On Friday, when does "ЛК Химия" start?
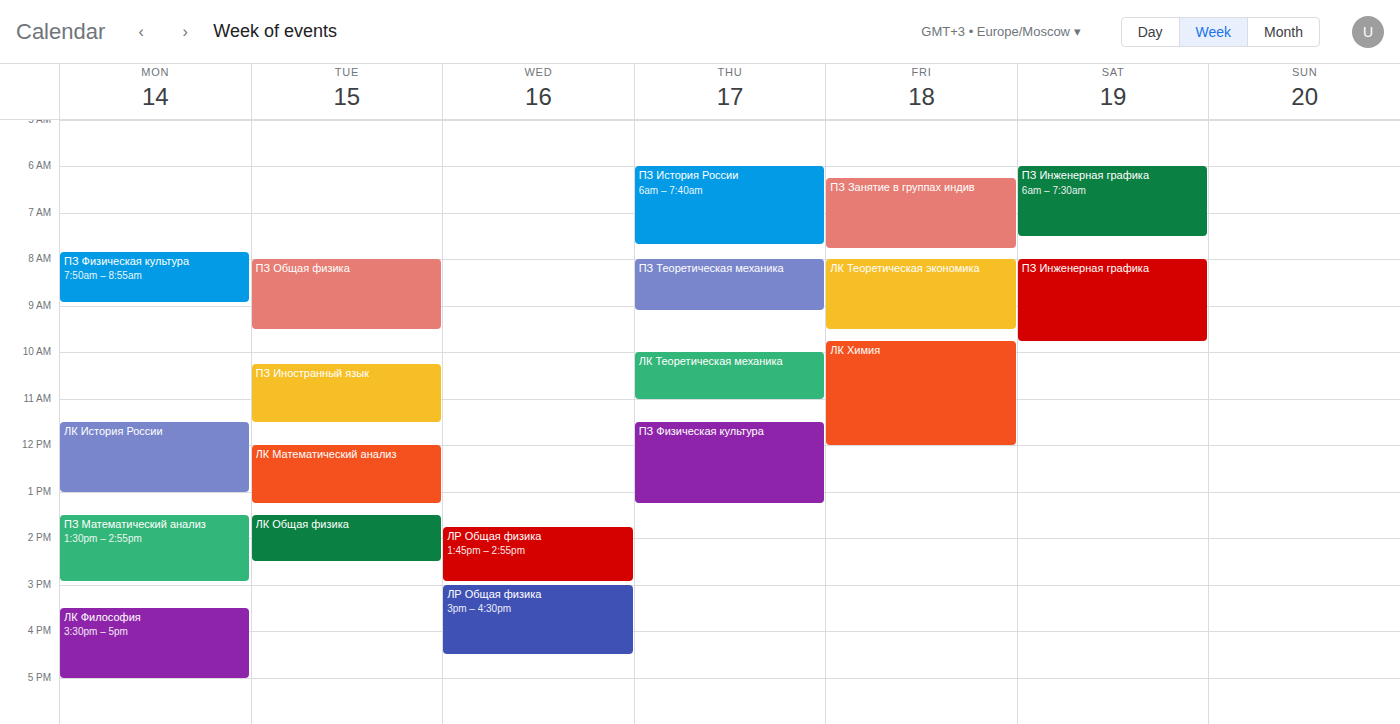
9:45 AM